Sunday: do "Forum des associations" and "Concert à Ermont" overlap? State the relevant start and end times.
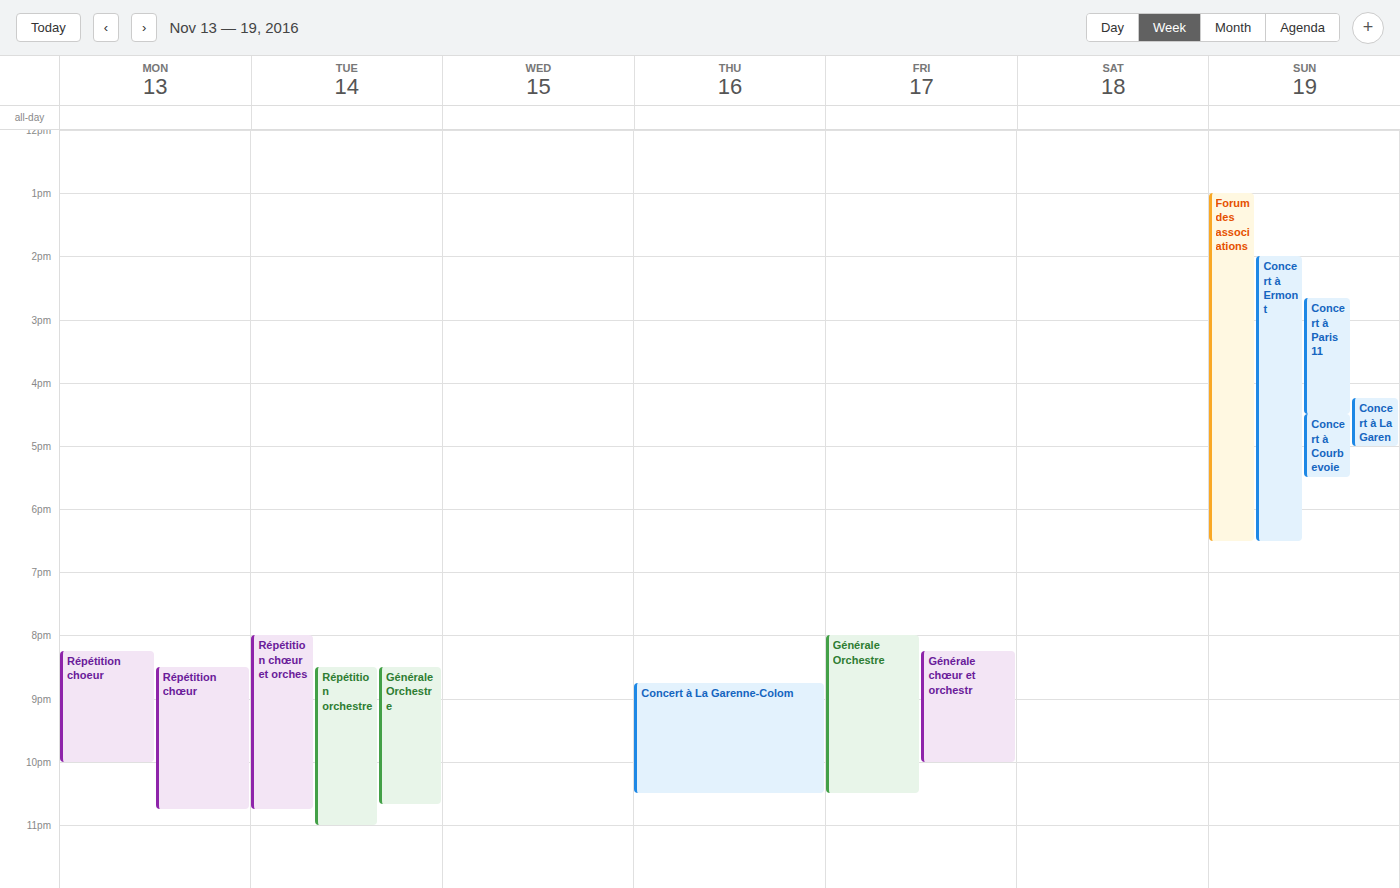
"Concert à Ermont" starts at 2:00 PM, before "Forum des associations" ends at 6:30 PM -- they overlap.